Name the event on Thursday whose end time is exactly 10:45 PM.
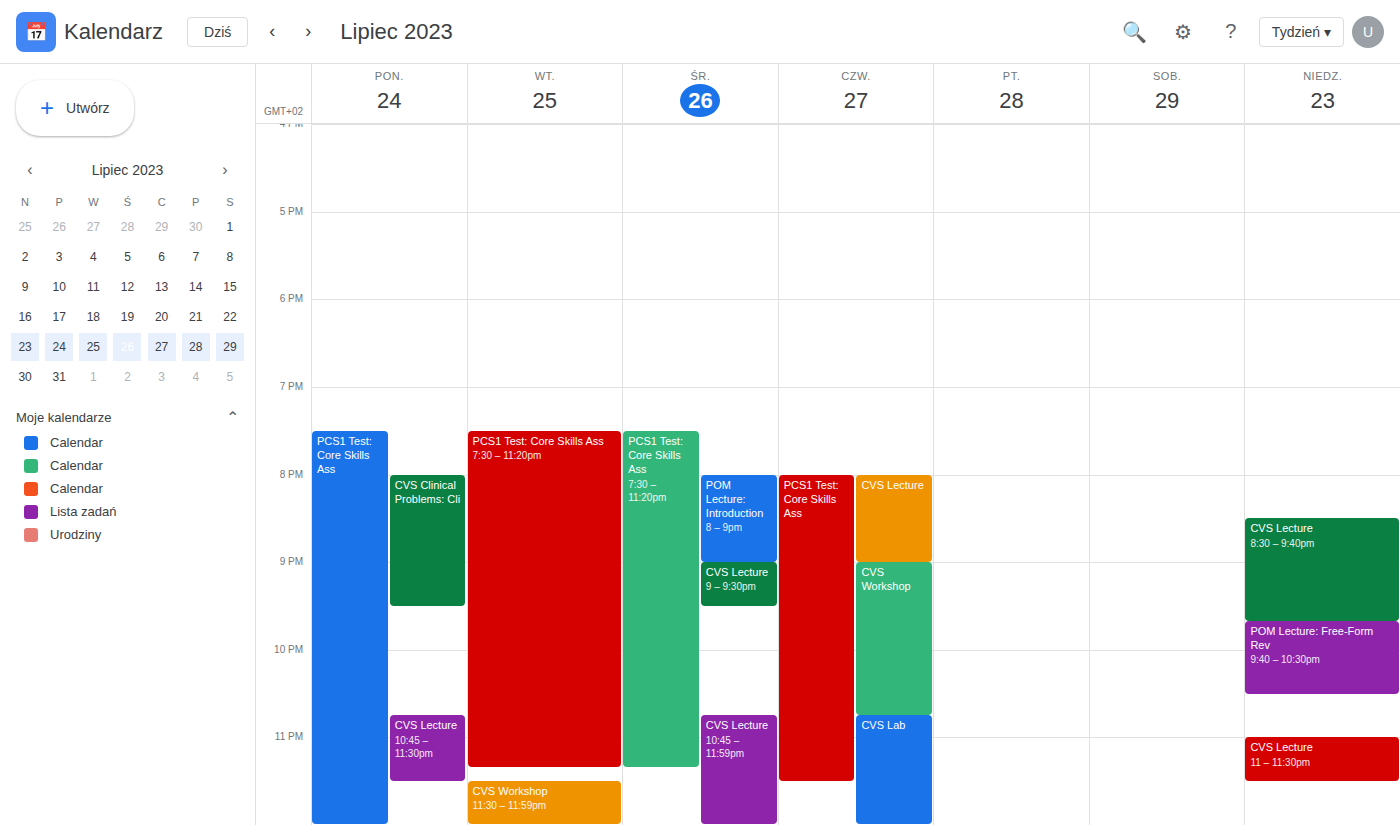
"CVS Workshop"